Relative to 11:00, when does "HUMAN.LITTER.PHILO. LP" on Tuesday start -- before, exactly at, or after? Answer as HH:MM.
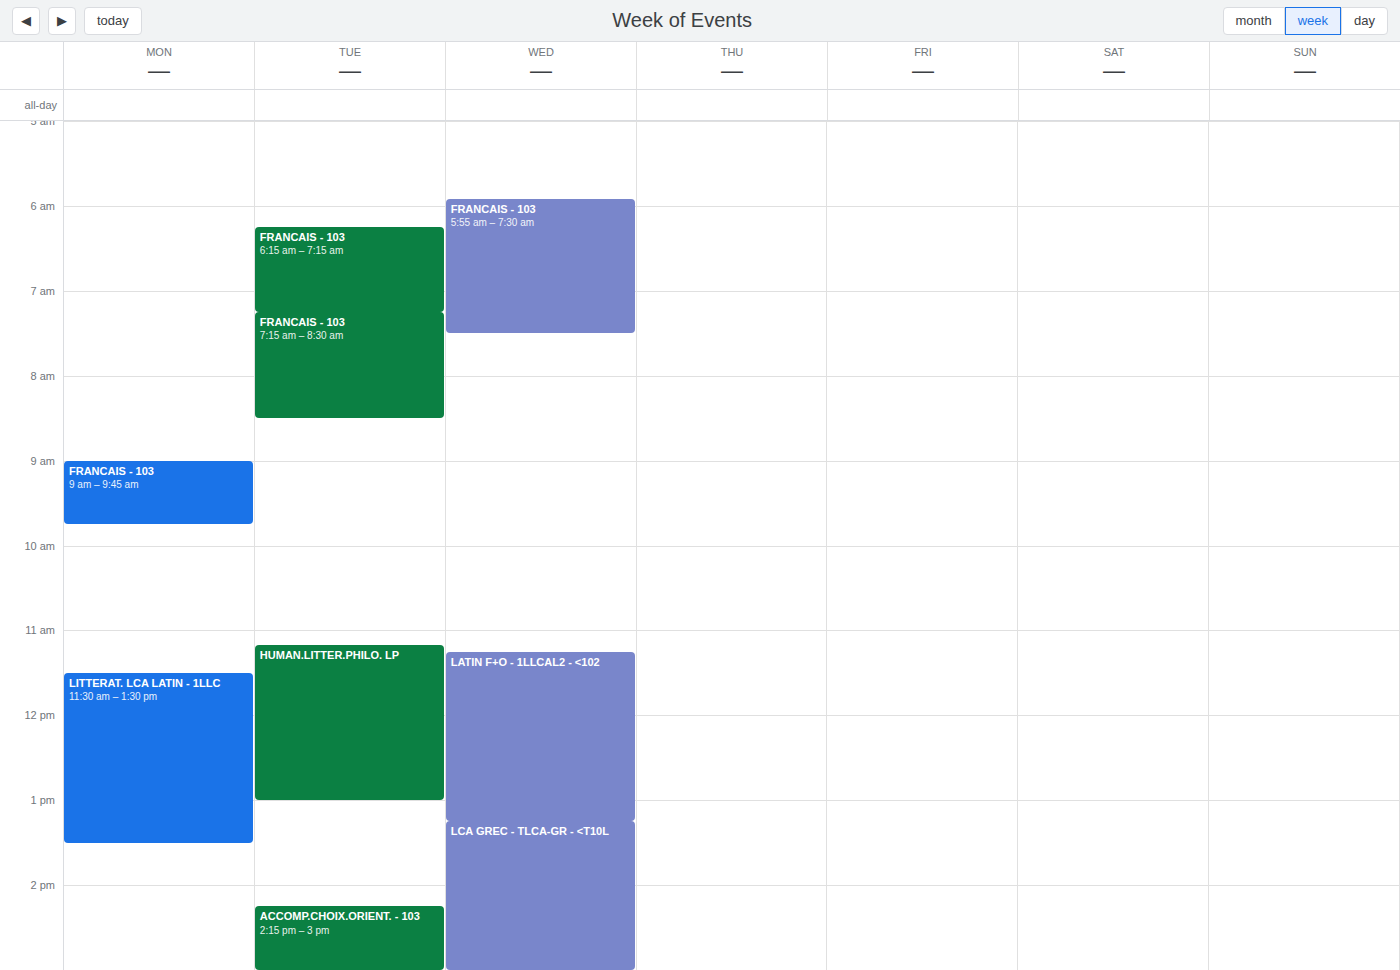
11:10 -- after 11:00, 10 minutes below the 11:00 line.